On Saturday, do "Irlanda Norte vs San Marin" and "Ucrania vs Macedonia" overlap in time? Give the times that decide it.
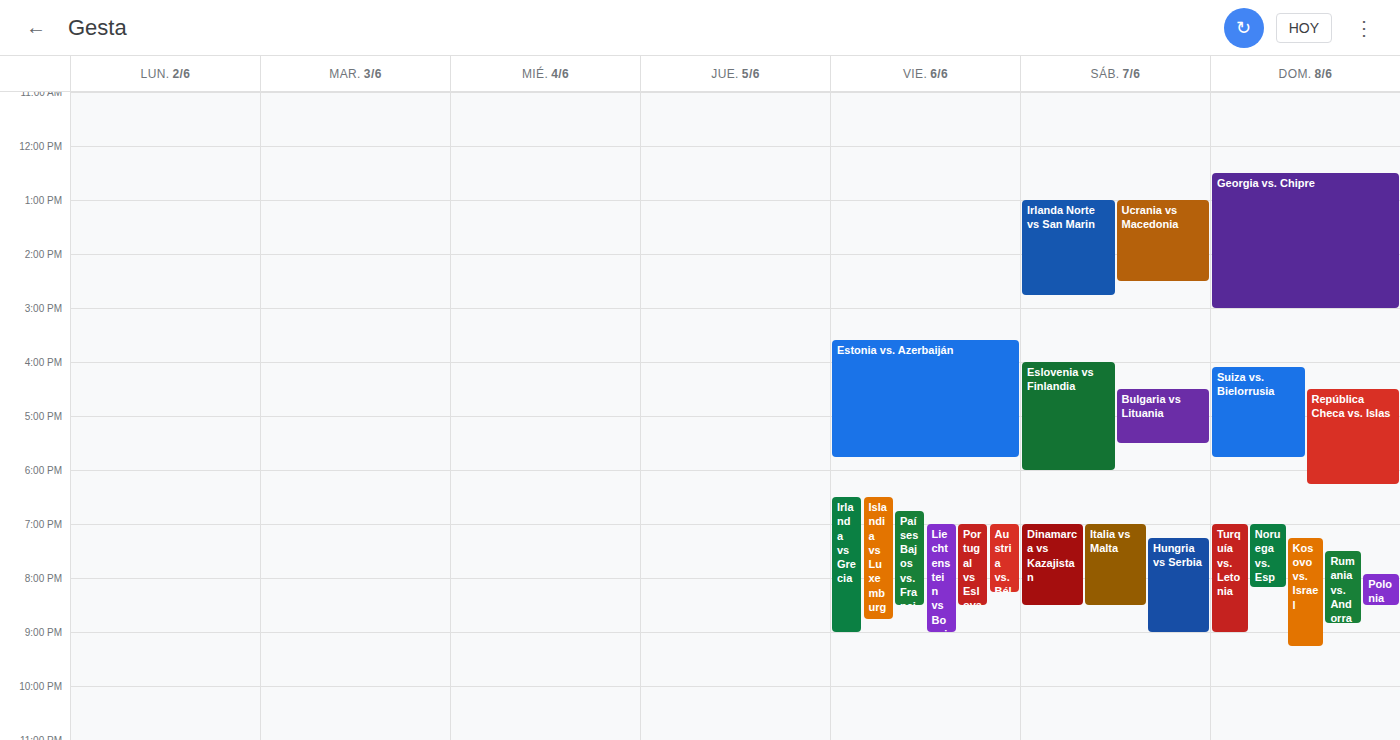
"Irlanda Norte vs San Marin" starts at 1:00 PM, before "Ucrania vs Macedonia" ends at 2:30 PM -- they overlap.